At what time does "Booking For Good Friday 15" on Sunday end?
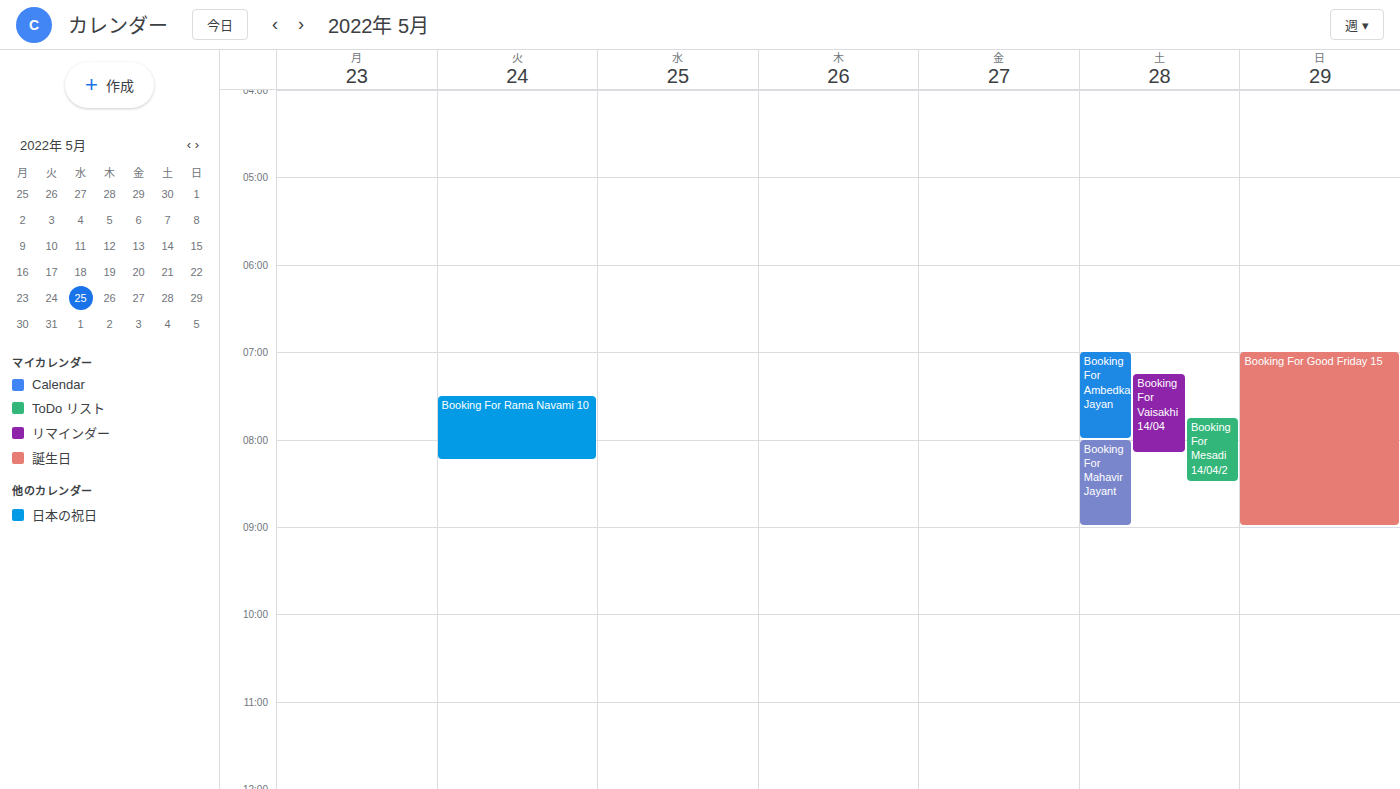
9:00 AM